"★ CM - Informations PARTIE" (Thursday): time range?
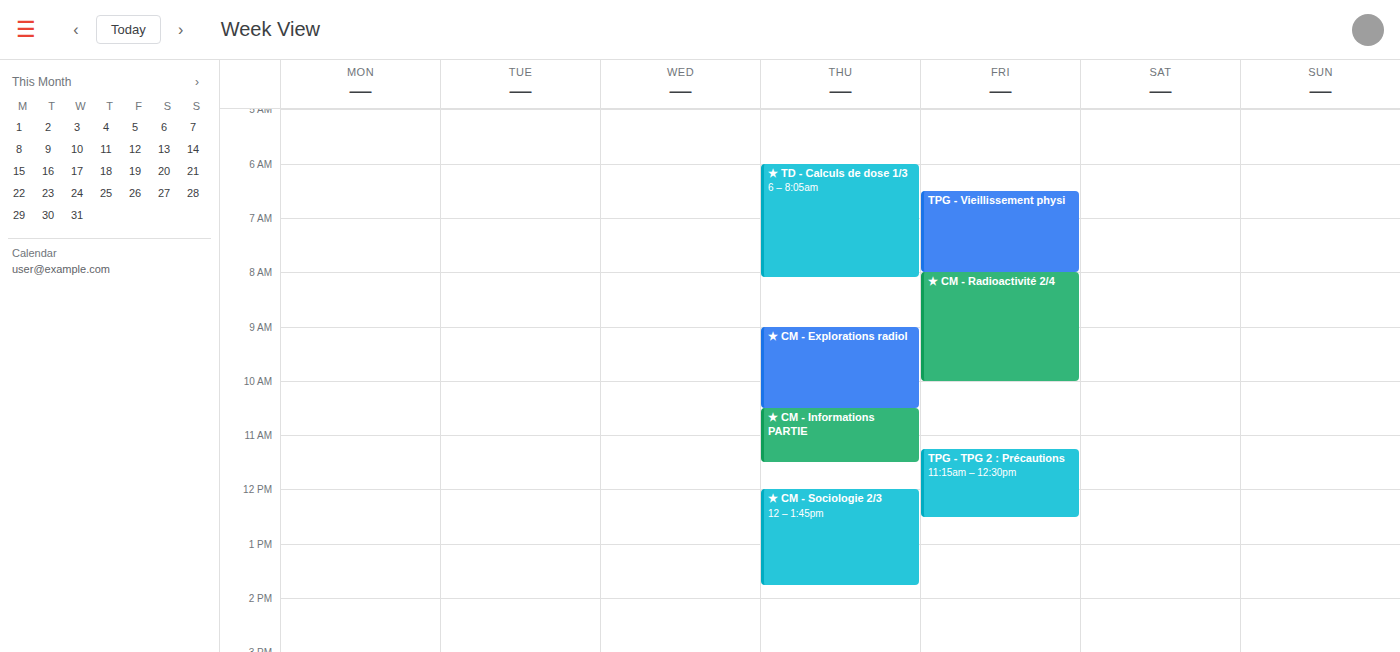
10:30 AM to 11:30 AM